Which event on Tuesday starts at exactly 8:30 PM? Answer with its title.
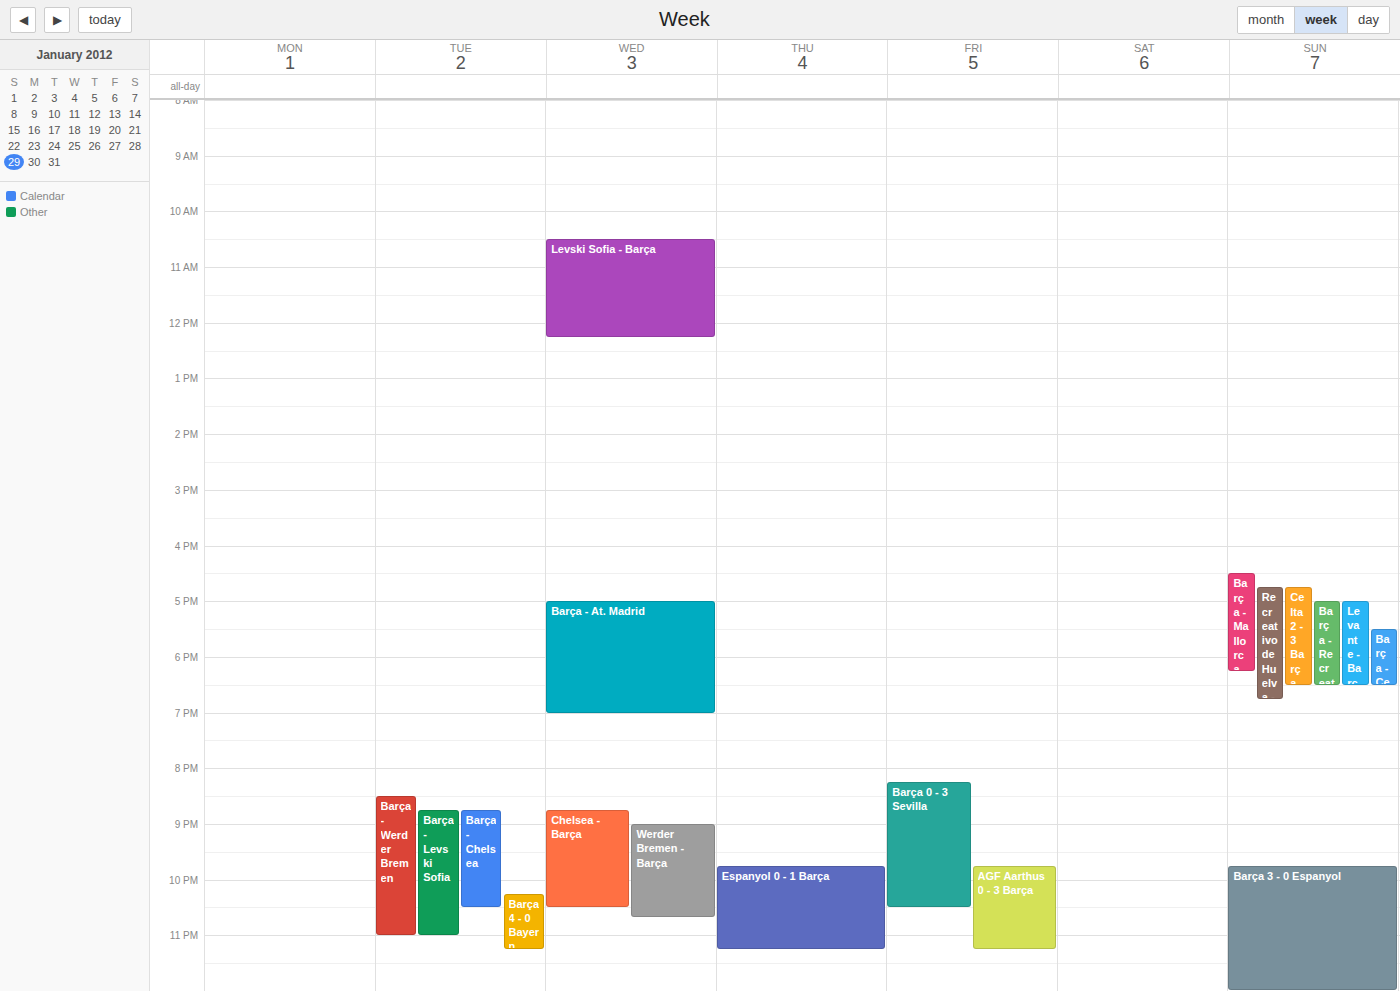
"Barça - Werder Bremen"